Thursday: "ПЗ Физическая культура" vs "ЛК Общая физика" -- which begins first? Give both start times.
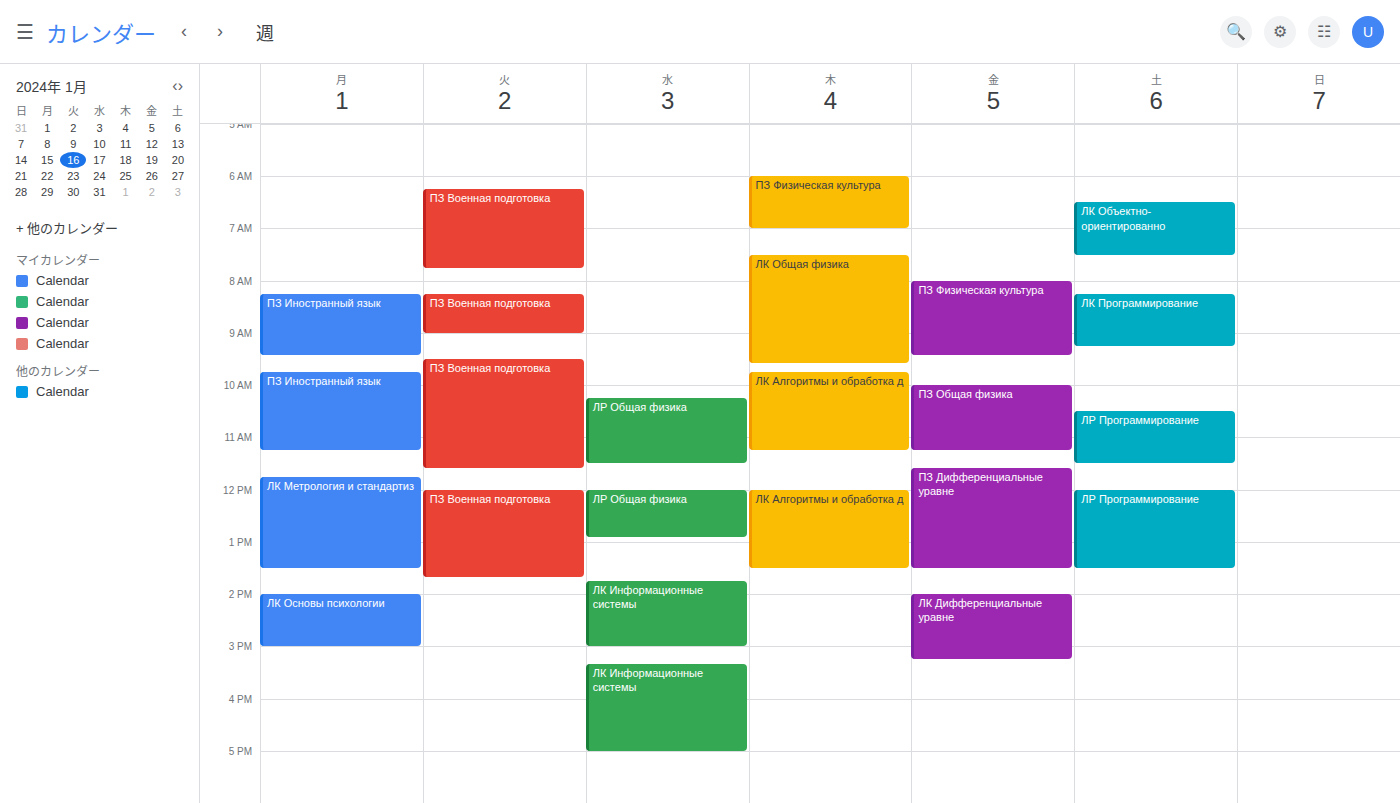
"ПЗ Физическая культура" 6:00 AM; "ЛК Общая физика" 7:30 AM.